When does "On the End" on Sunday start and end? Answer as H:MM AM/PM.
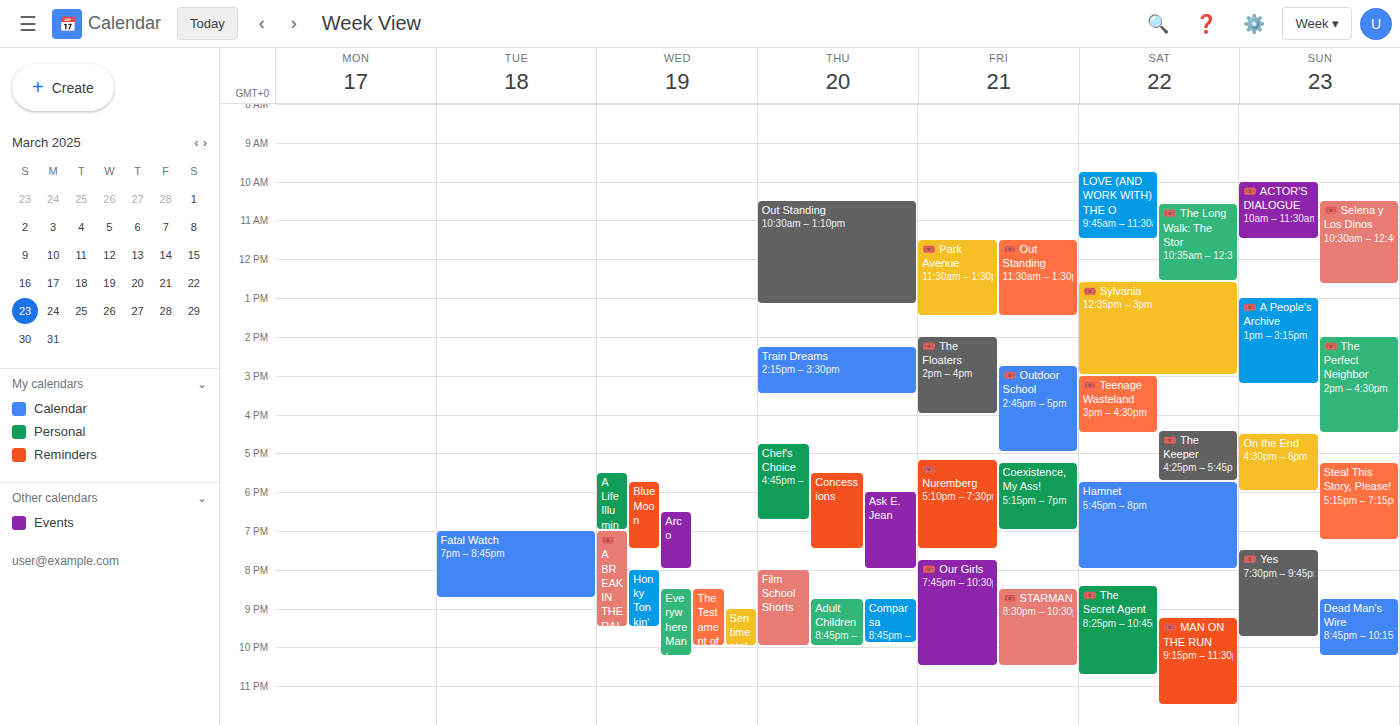
4:30 PM to 6:00 PM